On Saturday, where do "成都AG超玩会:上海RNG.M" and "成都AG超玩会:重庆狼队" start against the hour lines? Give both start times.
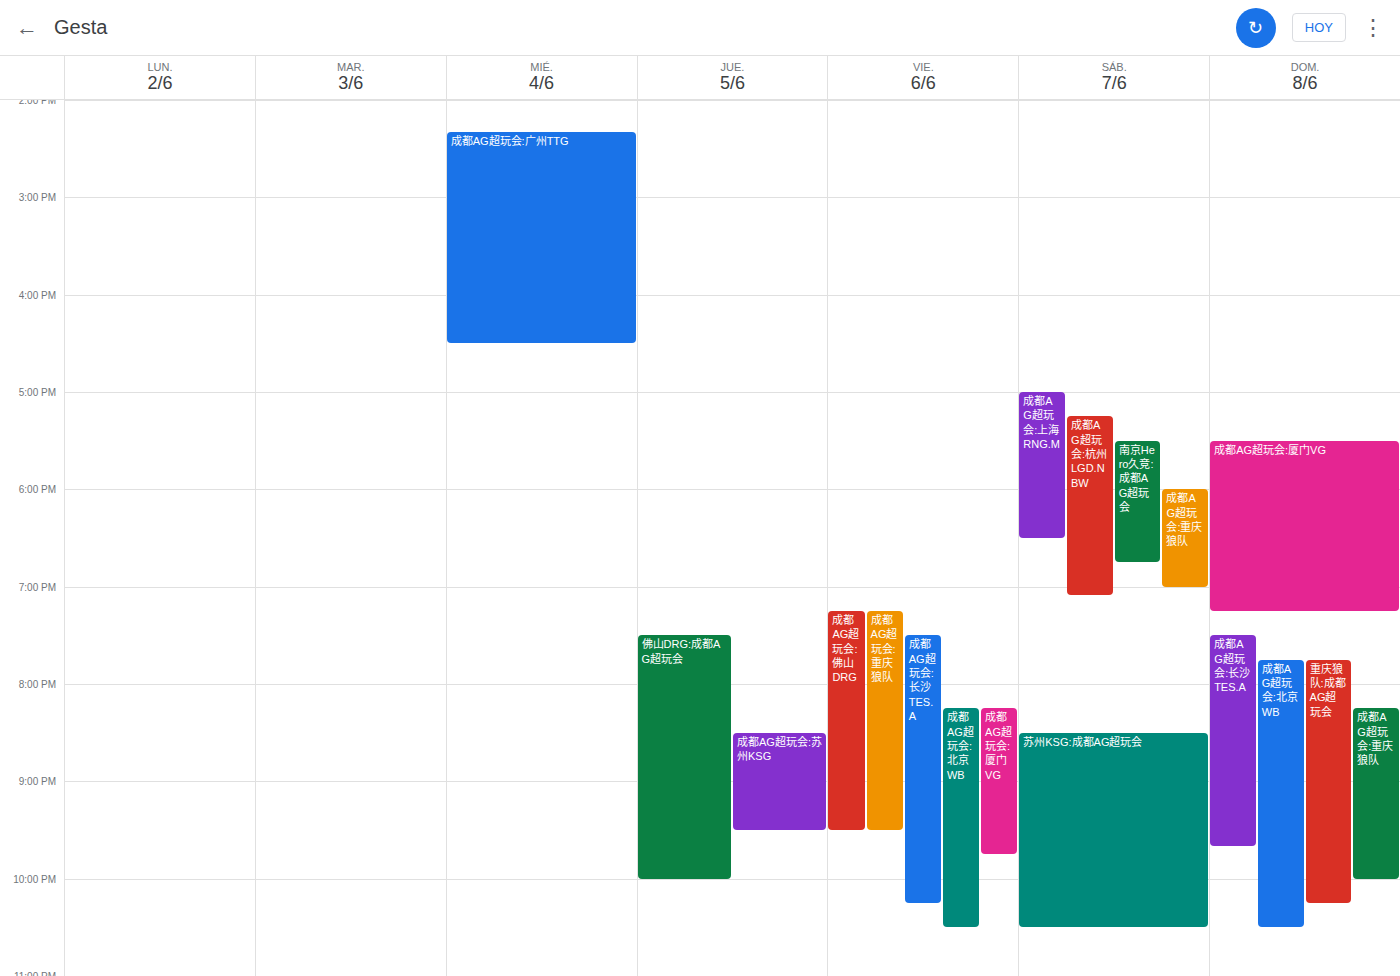
"成都AG超玩会:上海RNG.M": 17:00, exactly on the 17:00 line. "成都AG超玩会:重庆狼队": 18:00, exactly on the 18:00 line.